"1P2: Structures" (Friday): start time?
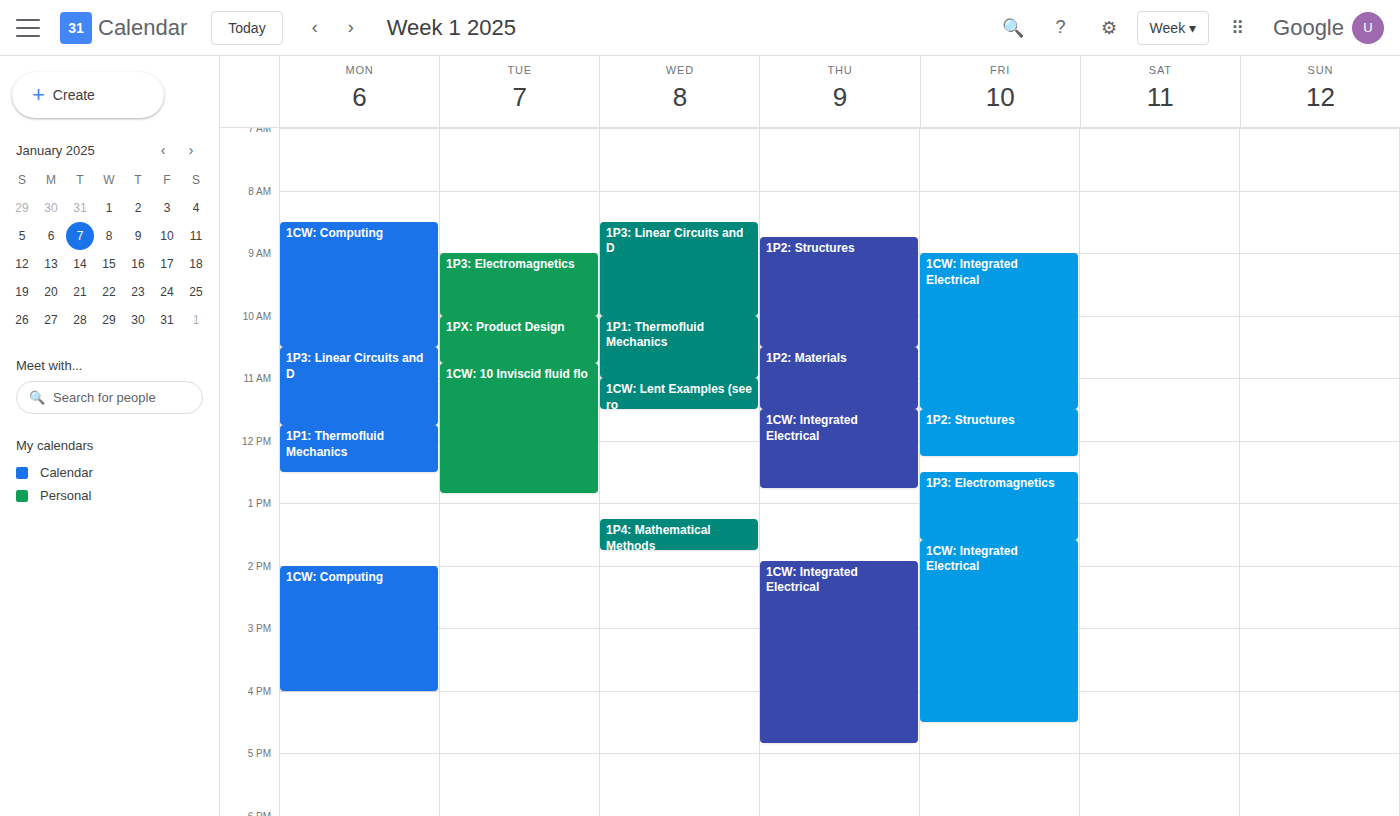
11:30 AM